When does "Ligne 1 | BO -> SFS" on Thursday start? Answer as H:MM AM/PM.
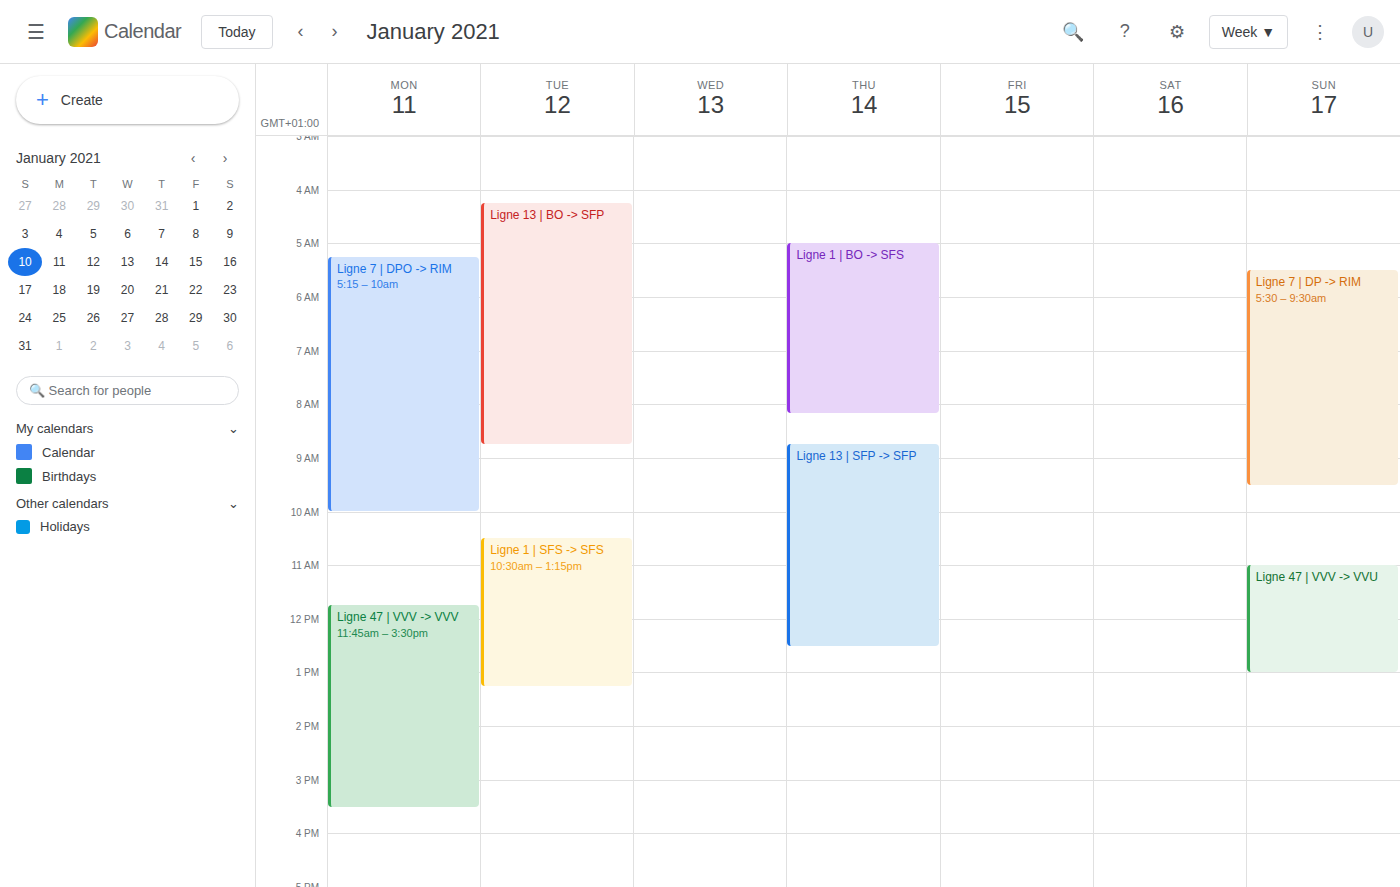
5:00 AM